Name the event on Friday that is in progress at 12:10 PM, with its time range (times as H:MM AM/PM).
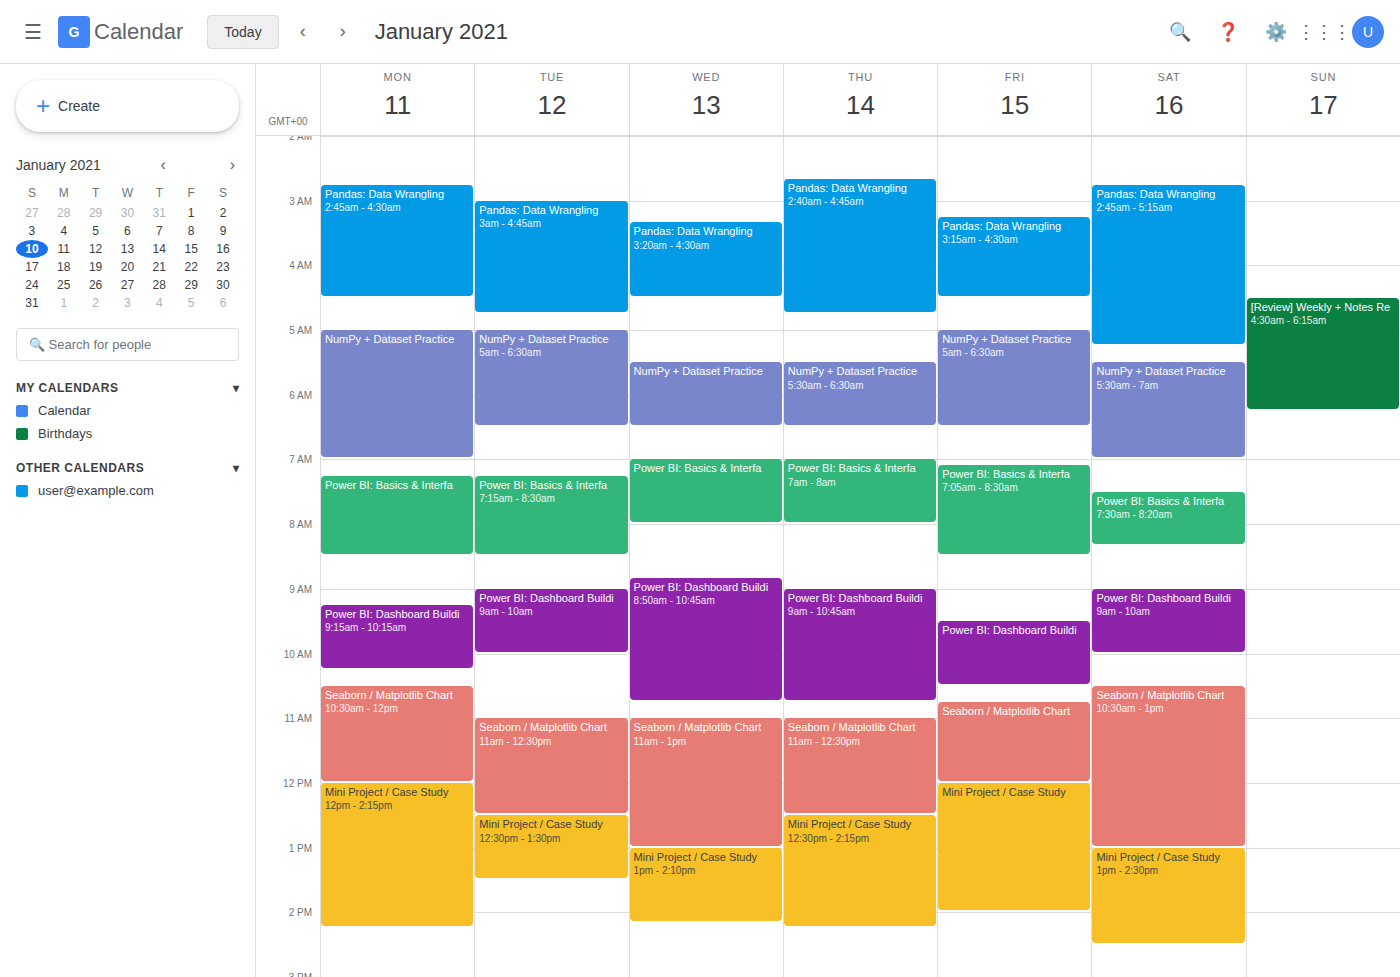
"Mini Project / Case Study", 12:00 PM to 2:00 PM